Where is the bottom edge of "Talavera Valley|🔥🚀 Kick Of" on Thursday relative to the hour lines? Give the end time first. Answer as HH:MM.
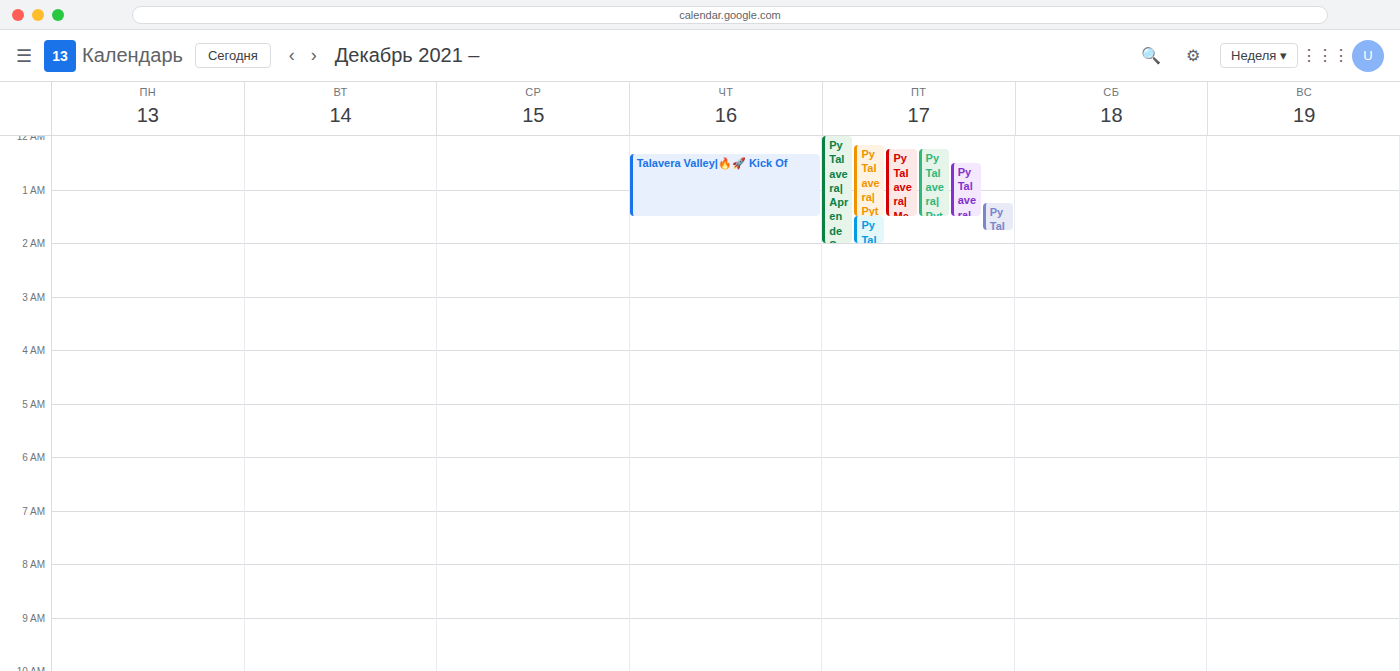
01:30 -- halfway between the 01:00 and 02:00 lines.